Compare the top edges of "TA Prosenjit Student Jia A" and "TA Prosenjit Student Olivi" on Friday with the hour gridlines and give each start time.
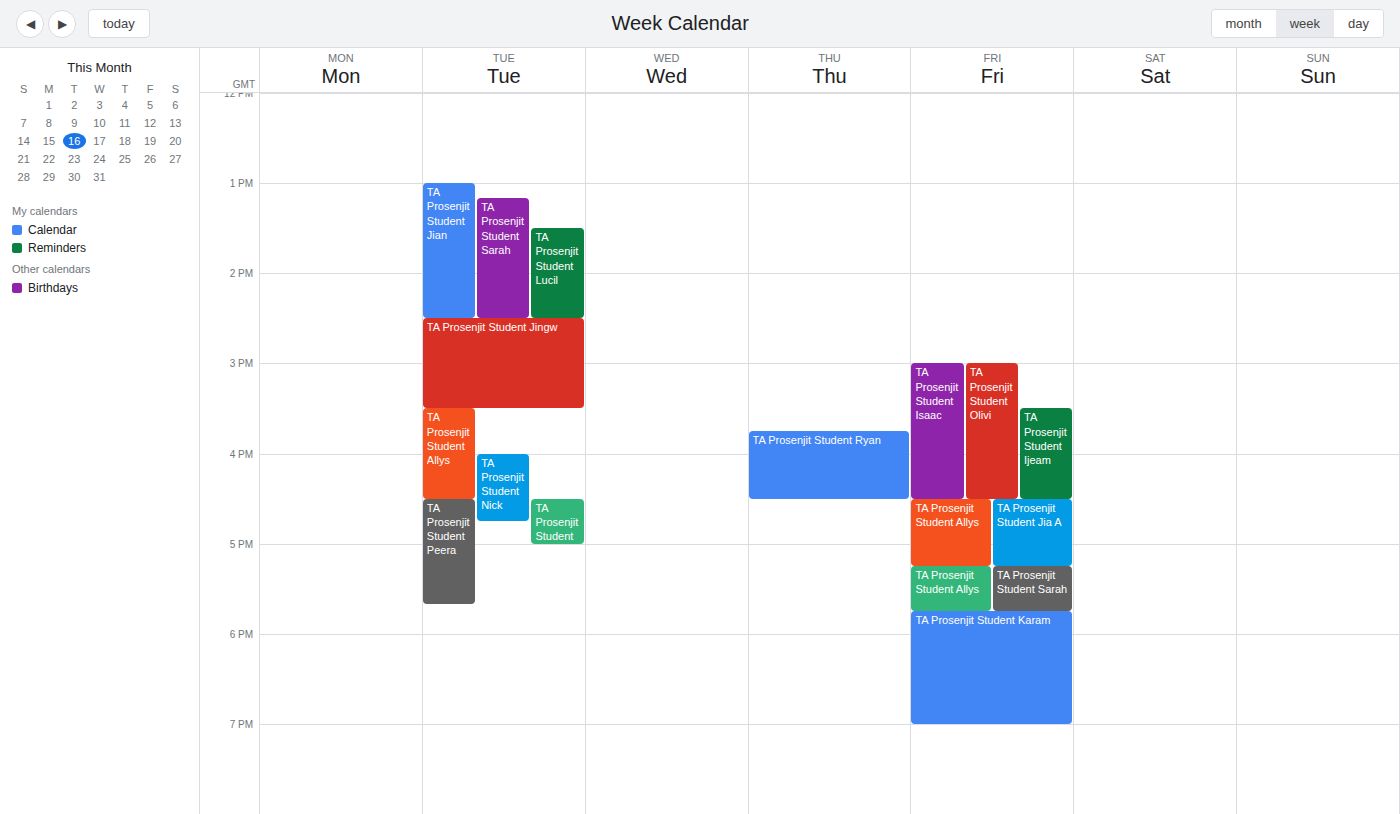
"TA Prosenjit Student Jia A": 4:30 PM, halfway between the 4 PM and 5 PM lines. "TA Prosenjit Student Olivi": 3:00 PM, exactly on the 3 PM line.